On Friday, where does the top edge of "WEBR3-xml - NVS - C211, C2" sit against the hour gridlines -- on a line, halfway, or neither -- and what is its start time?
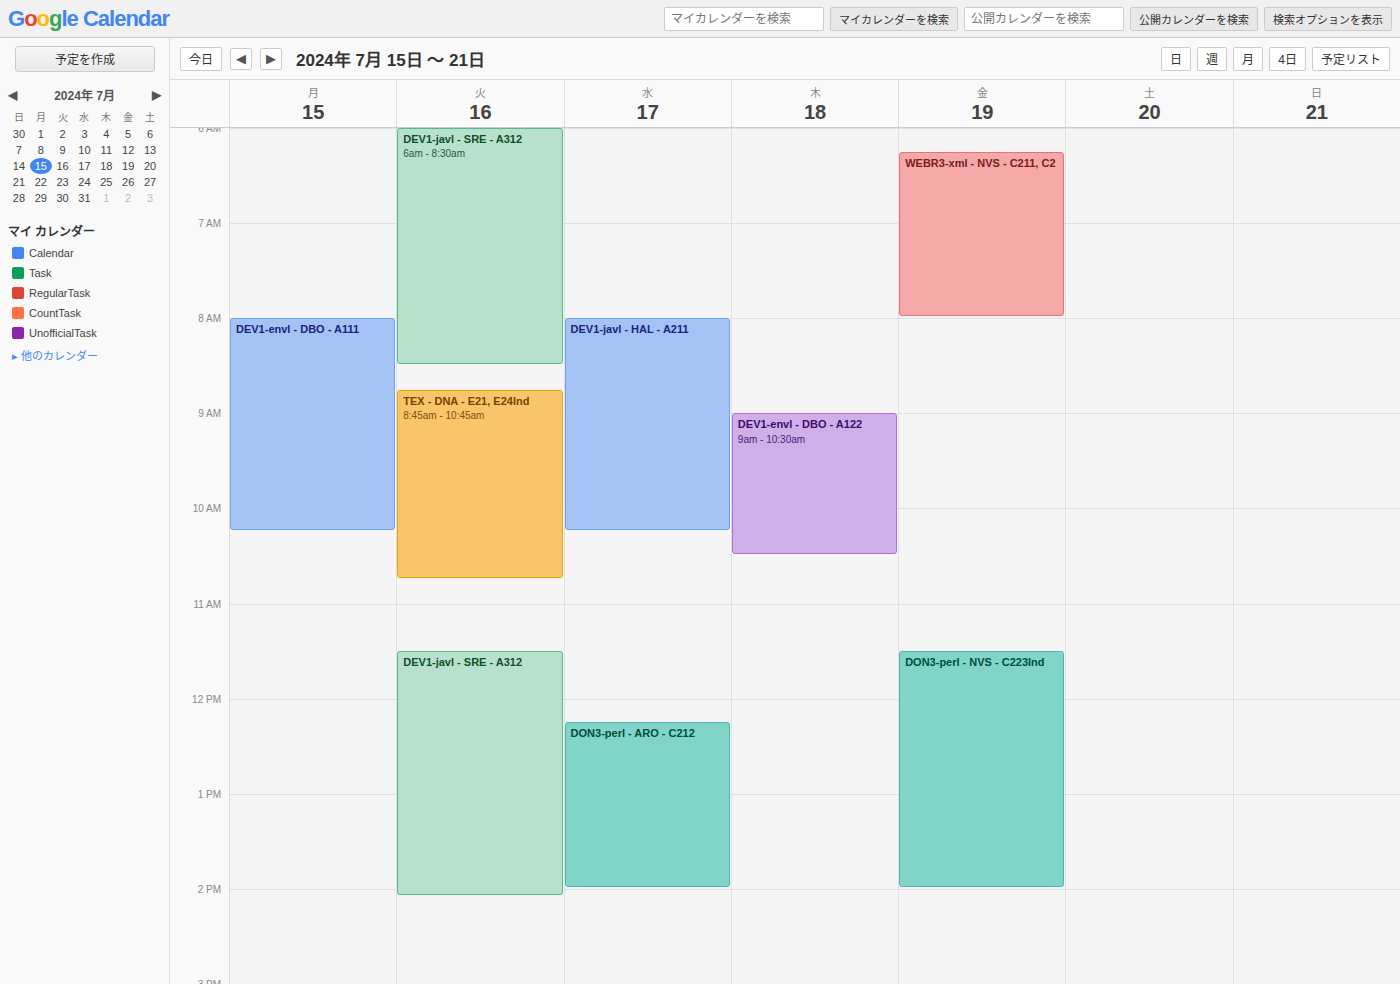
06:15 -- neither: a quarter of the way from the 06:00 line to the 07:00 line.